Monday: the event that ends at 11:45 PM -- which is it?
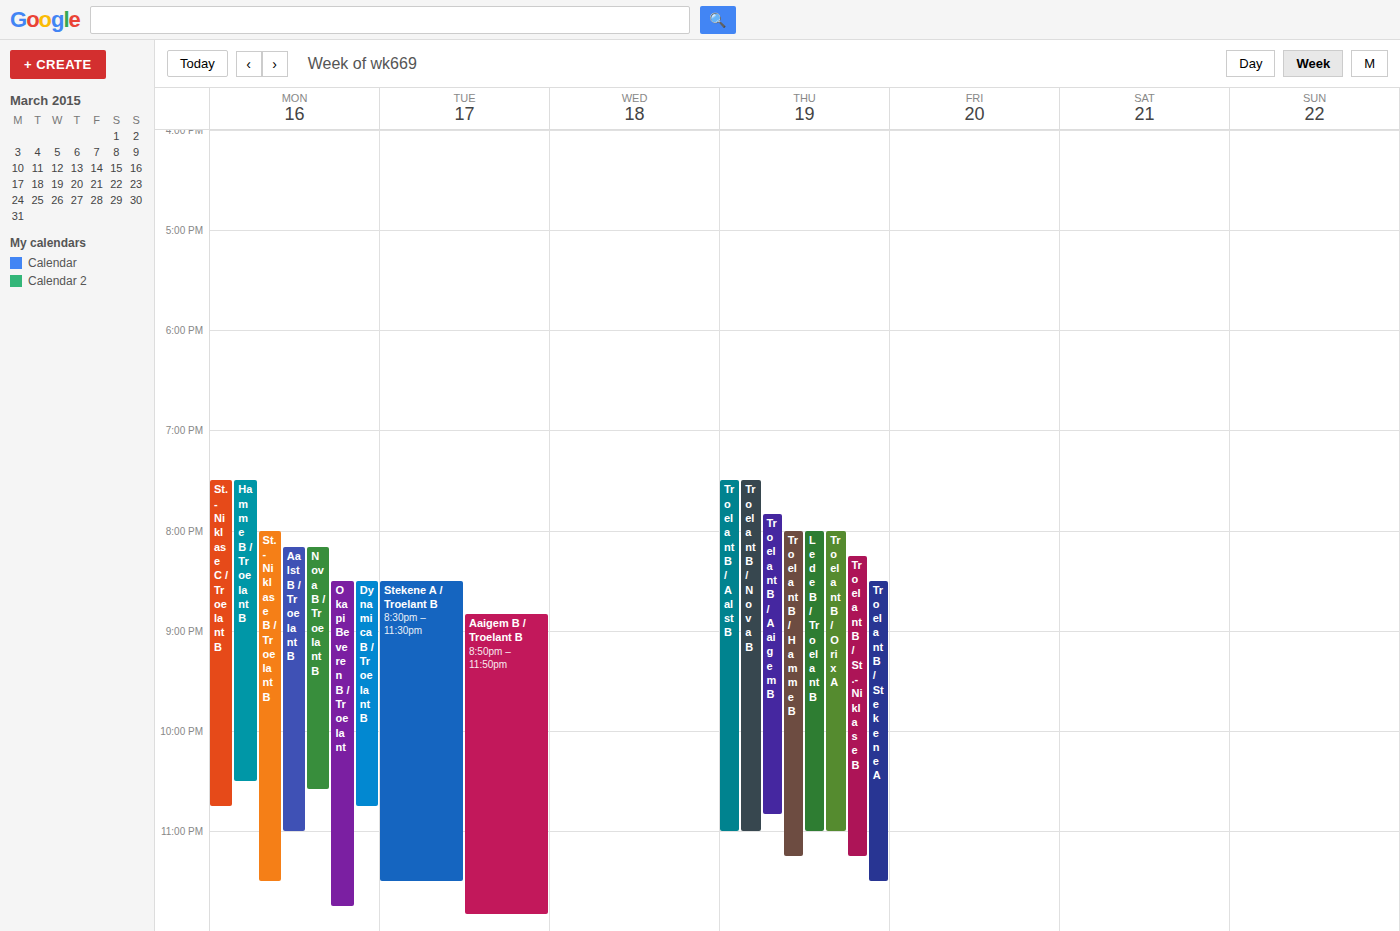
"Okapi Beveren B / Troelant"